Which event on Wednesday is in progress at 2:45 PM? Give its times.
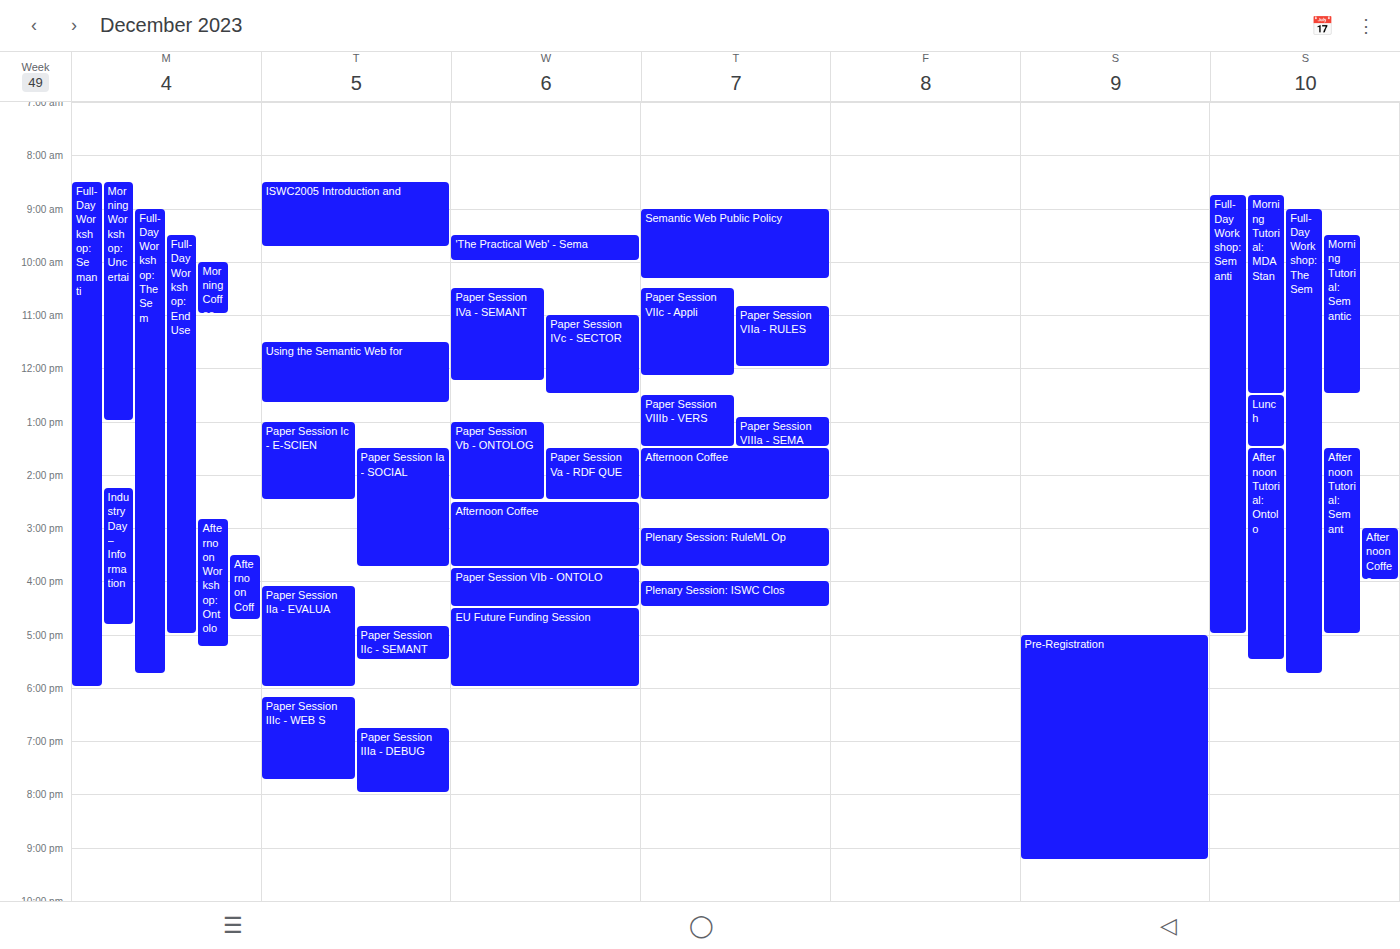
"Afternoon Coffee", 2:30 PM to 3:45 PM